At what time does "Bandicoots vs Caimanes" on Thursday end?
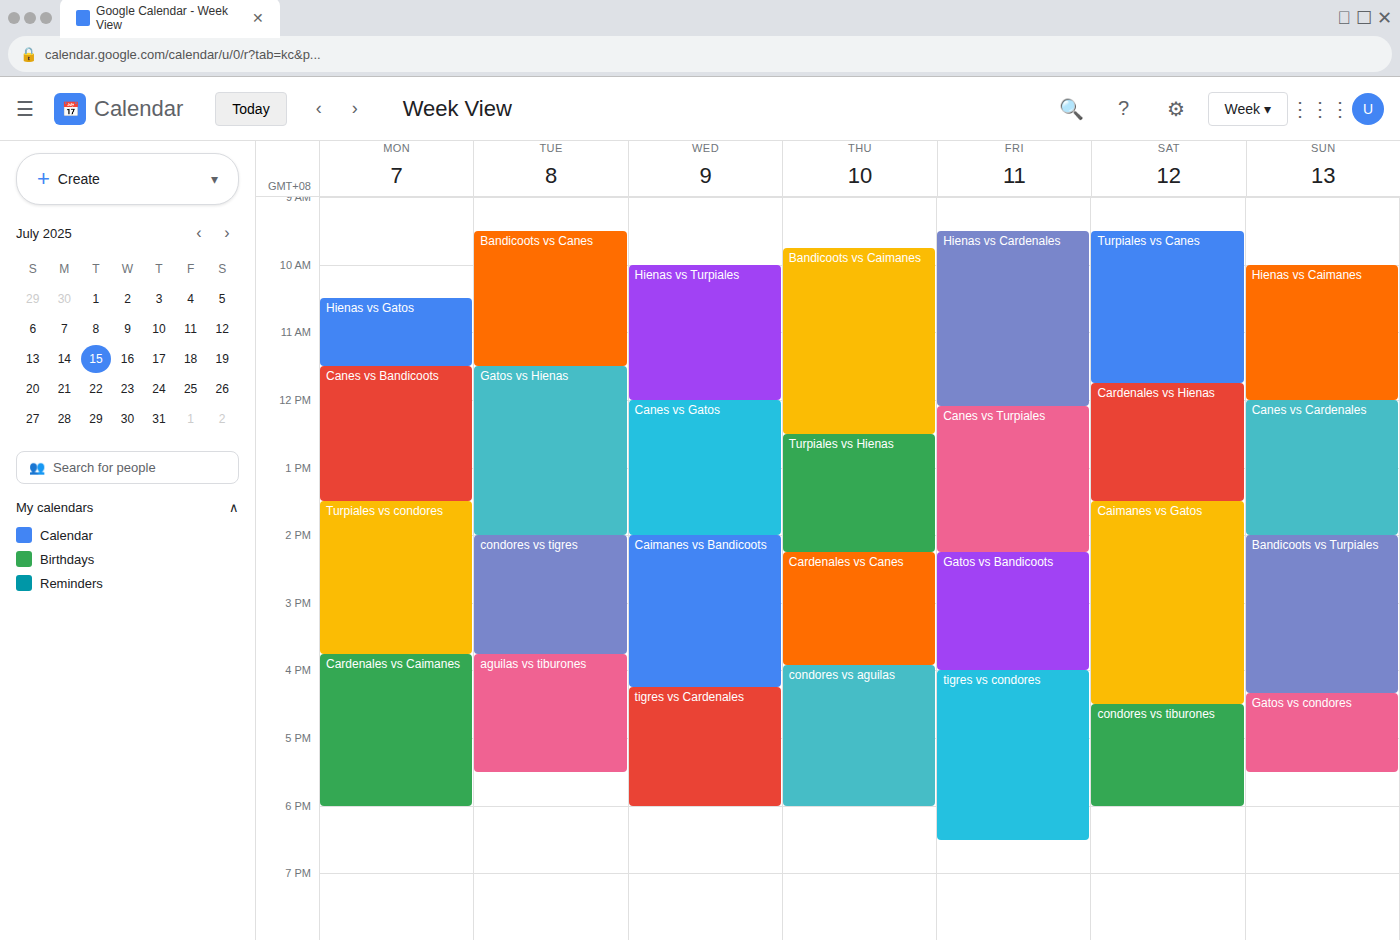
12:30 PM